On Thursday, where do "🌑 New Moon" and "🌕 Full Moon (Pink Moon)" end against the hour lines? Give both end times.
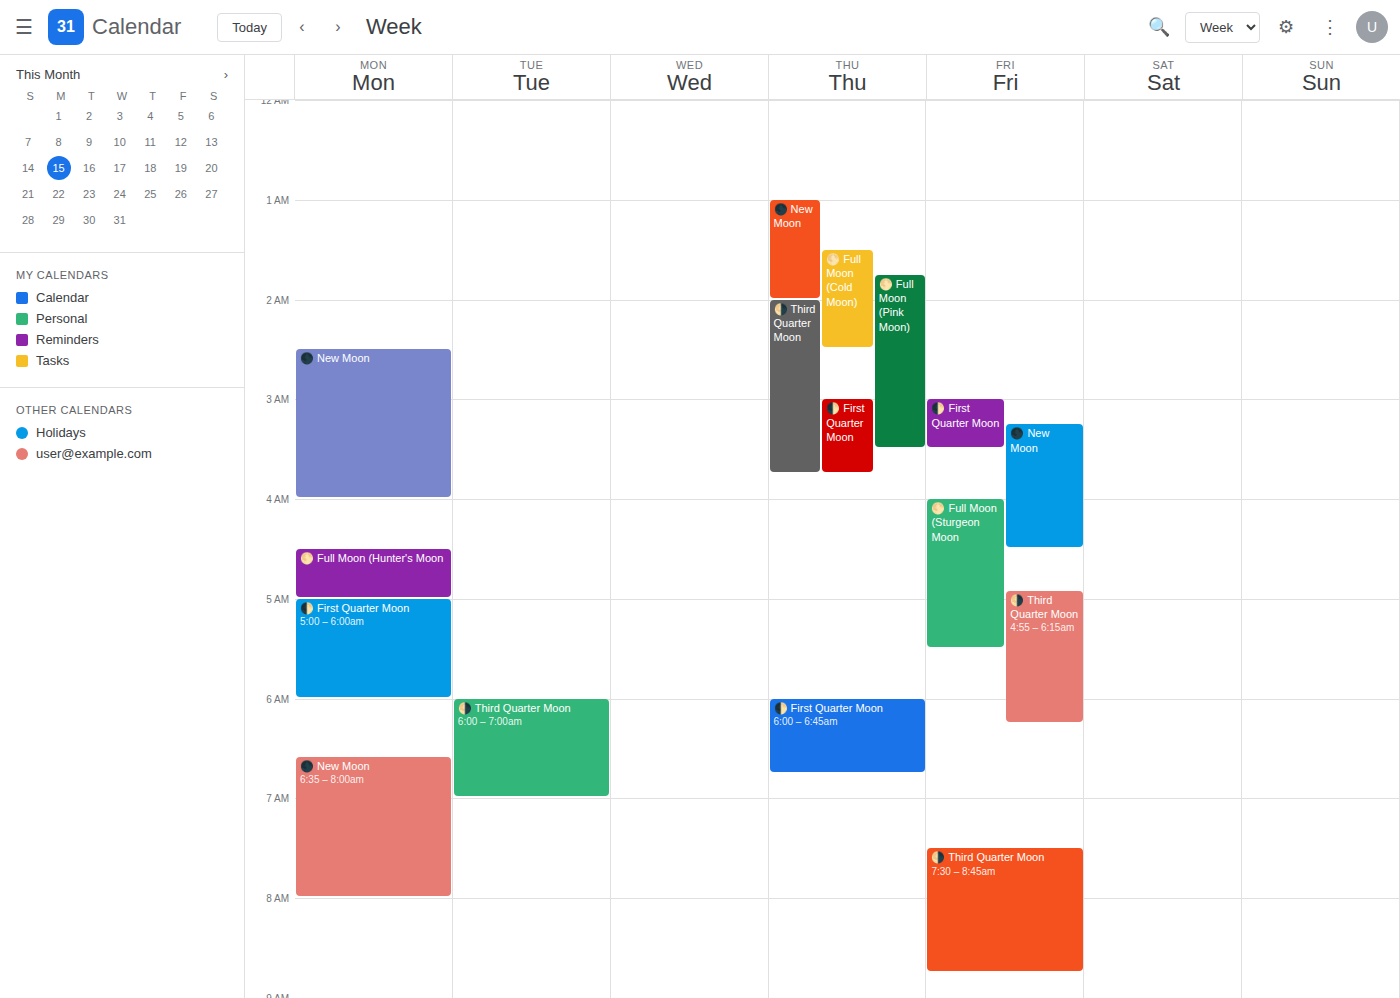
"🌑 New Moon": 2:00 AM, exactly on the 2 AM line. "🌕 Full Moon (Pink Moon)": 3:30 AM, halfway between the 3 AM and 4 AM lines.